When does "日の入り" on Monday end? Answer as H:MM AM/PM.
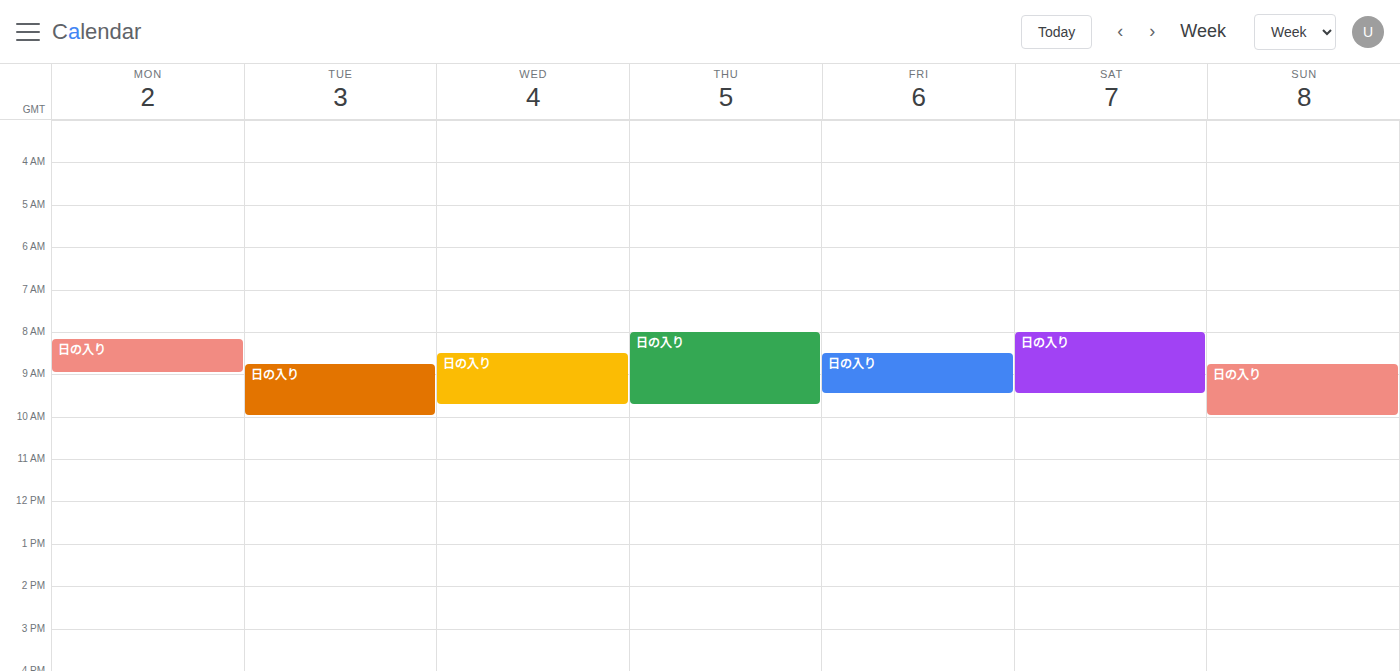
9:00 AM